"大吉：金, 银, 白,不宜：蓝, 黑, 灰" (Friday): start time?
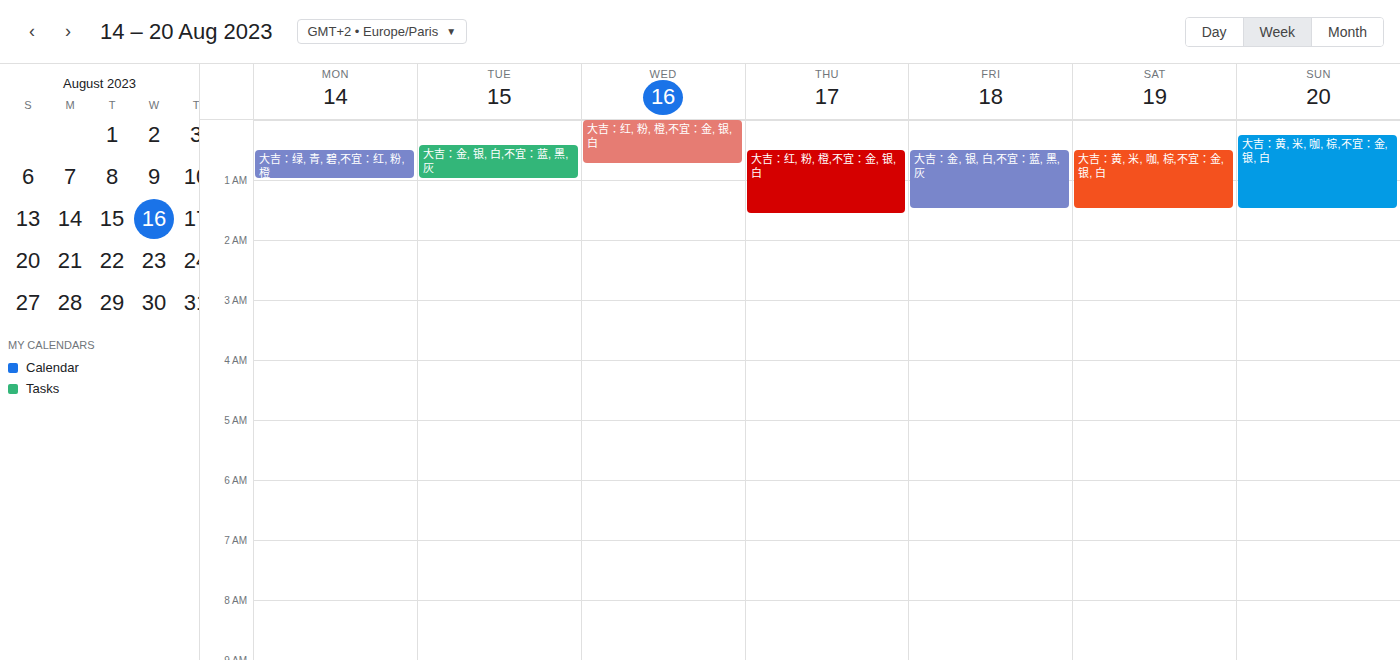
00:30